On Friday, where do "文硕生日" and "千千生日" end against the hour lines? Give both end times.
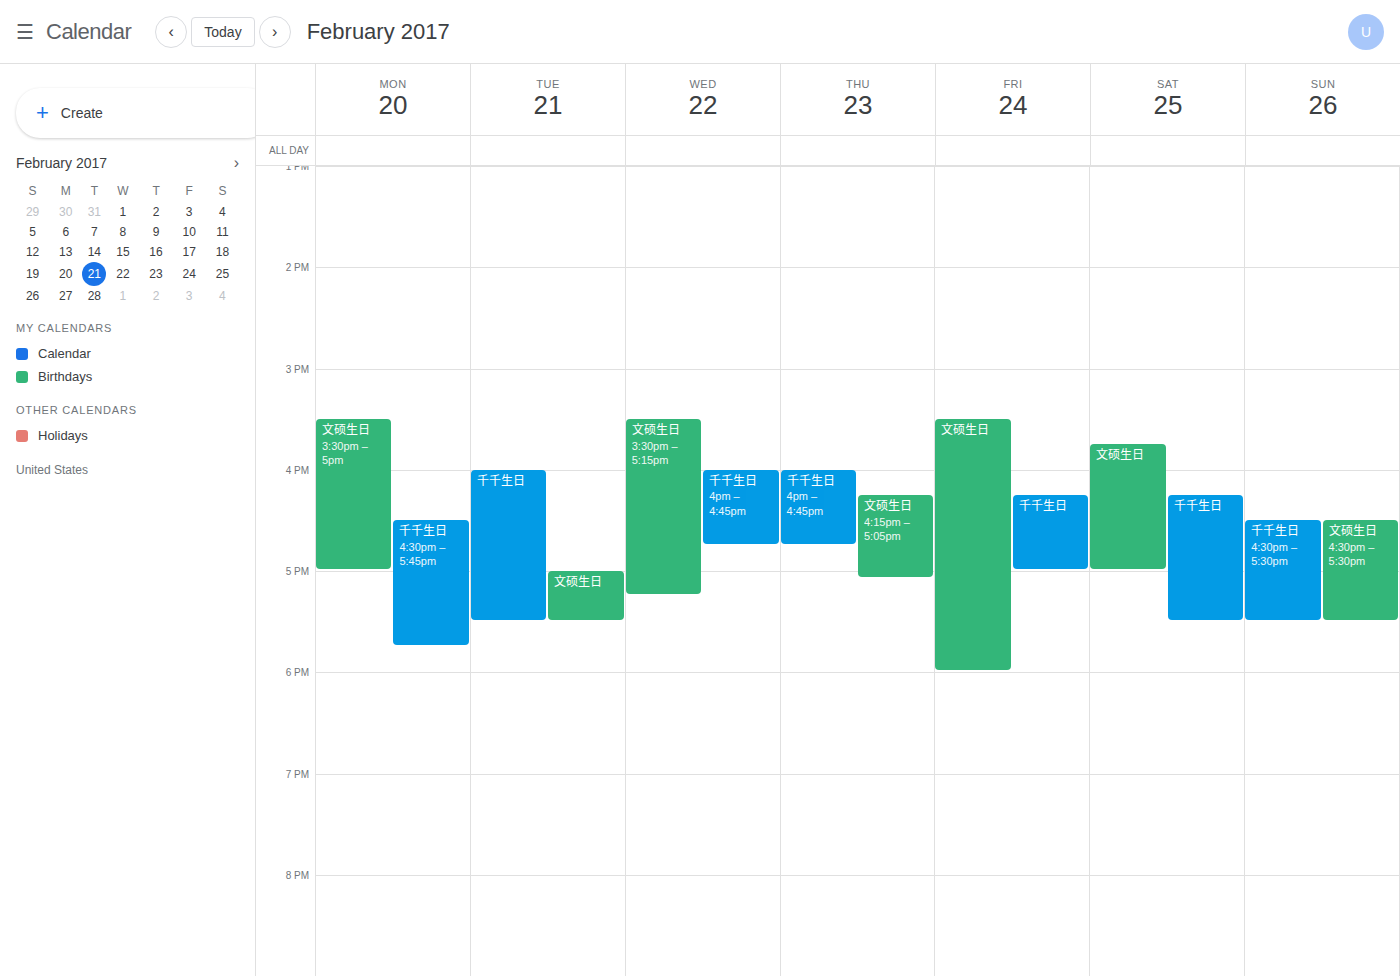
"文硕生日": 6:00 PM, exactly on the 6 PM line. "千千生日": 5:00 PM, exactly on the 5 PM line.